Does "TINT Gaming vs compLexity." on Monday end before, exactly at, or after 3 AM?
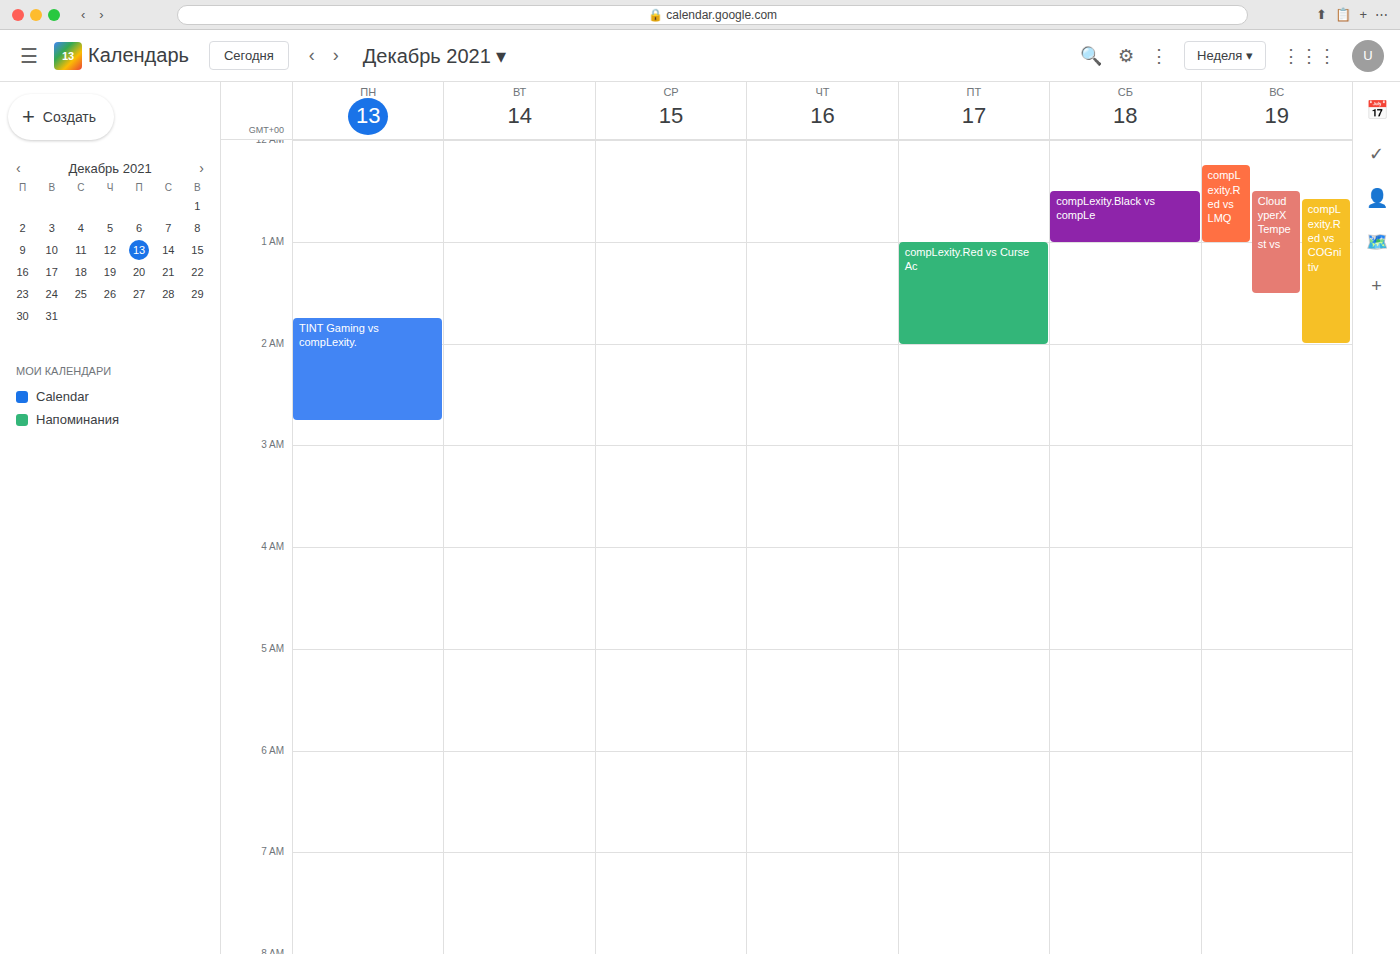
2:45 AM -- before 3 AM, 15 minutes above the 3 AM line.